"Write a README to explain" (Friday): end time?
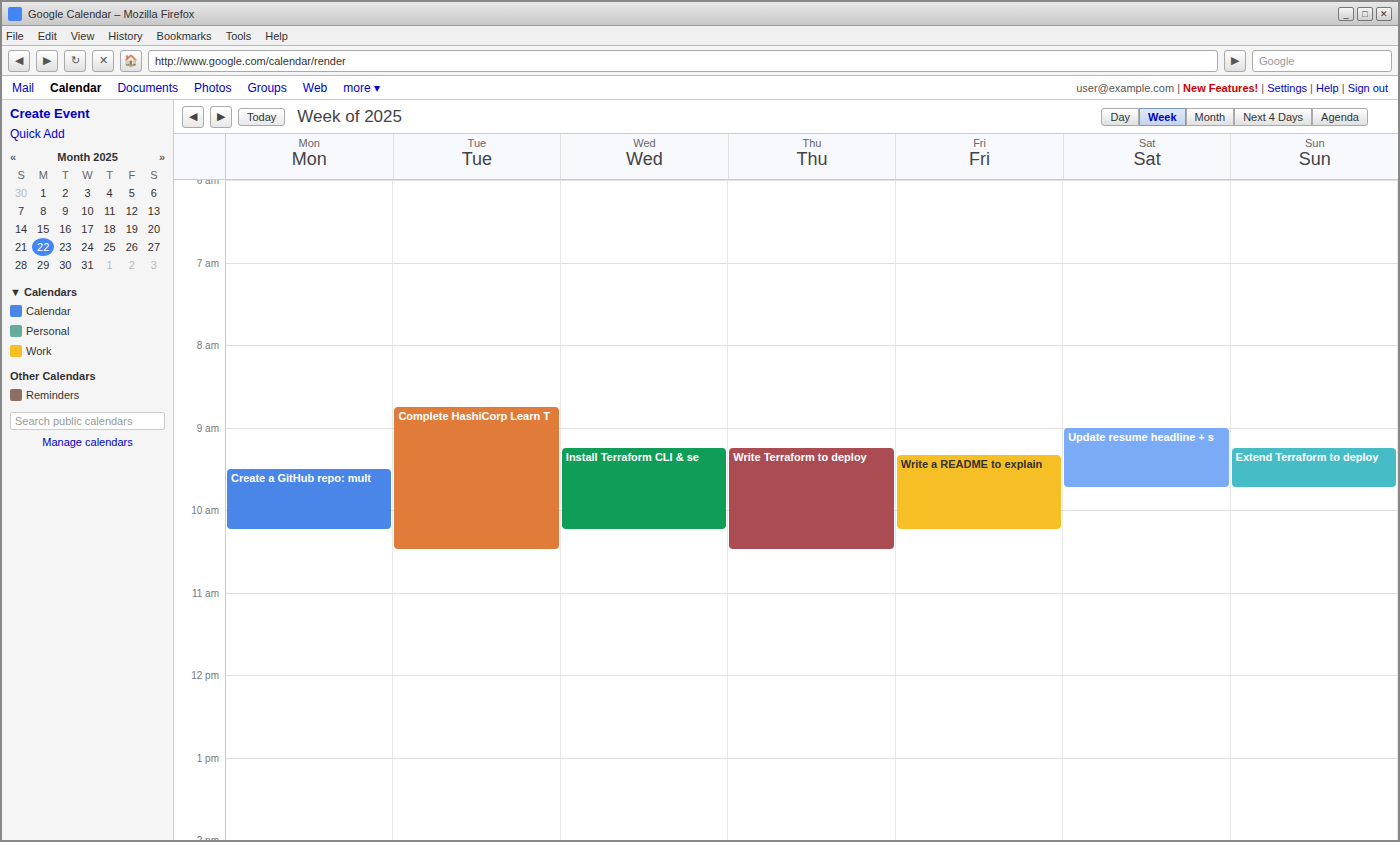
10:15 AM